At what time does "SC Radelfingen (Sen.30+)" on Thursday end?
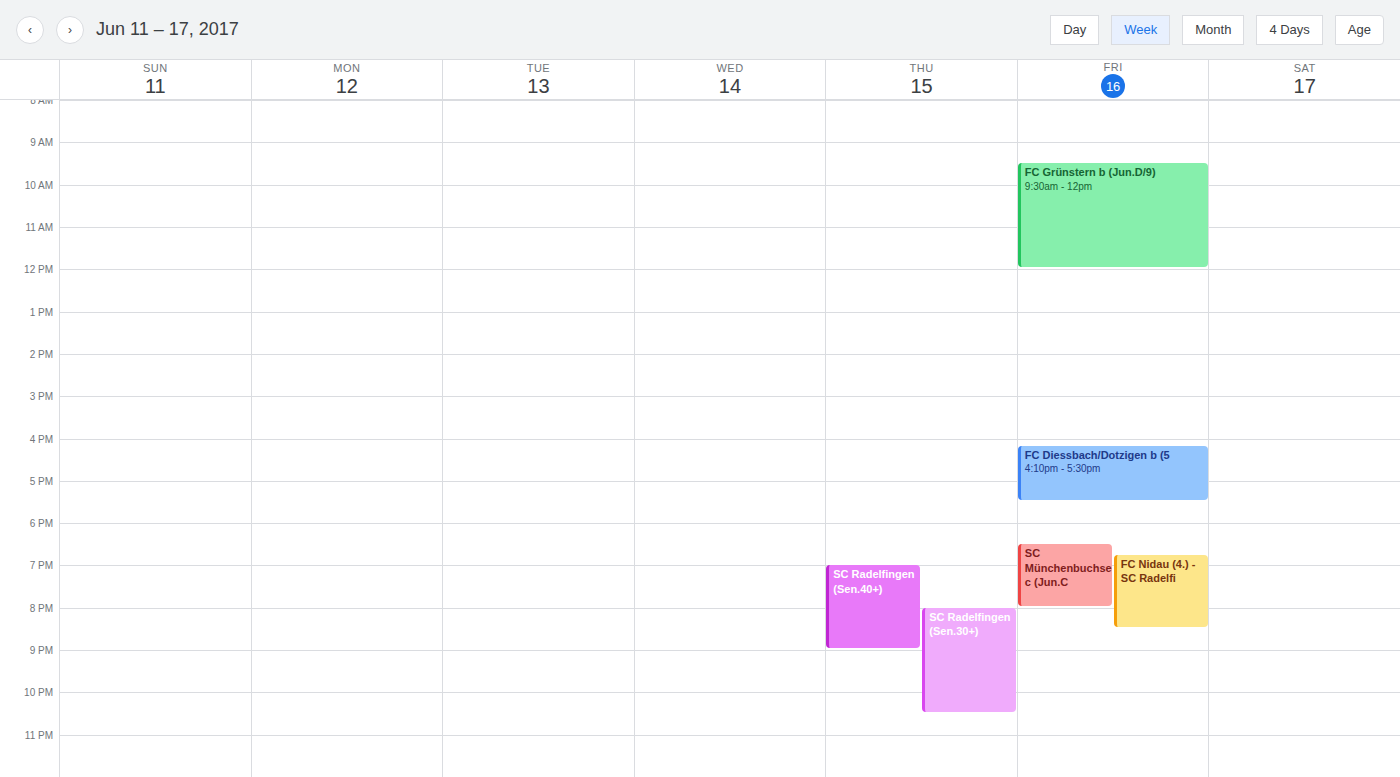
10:30 PM